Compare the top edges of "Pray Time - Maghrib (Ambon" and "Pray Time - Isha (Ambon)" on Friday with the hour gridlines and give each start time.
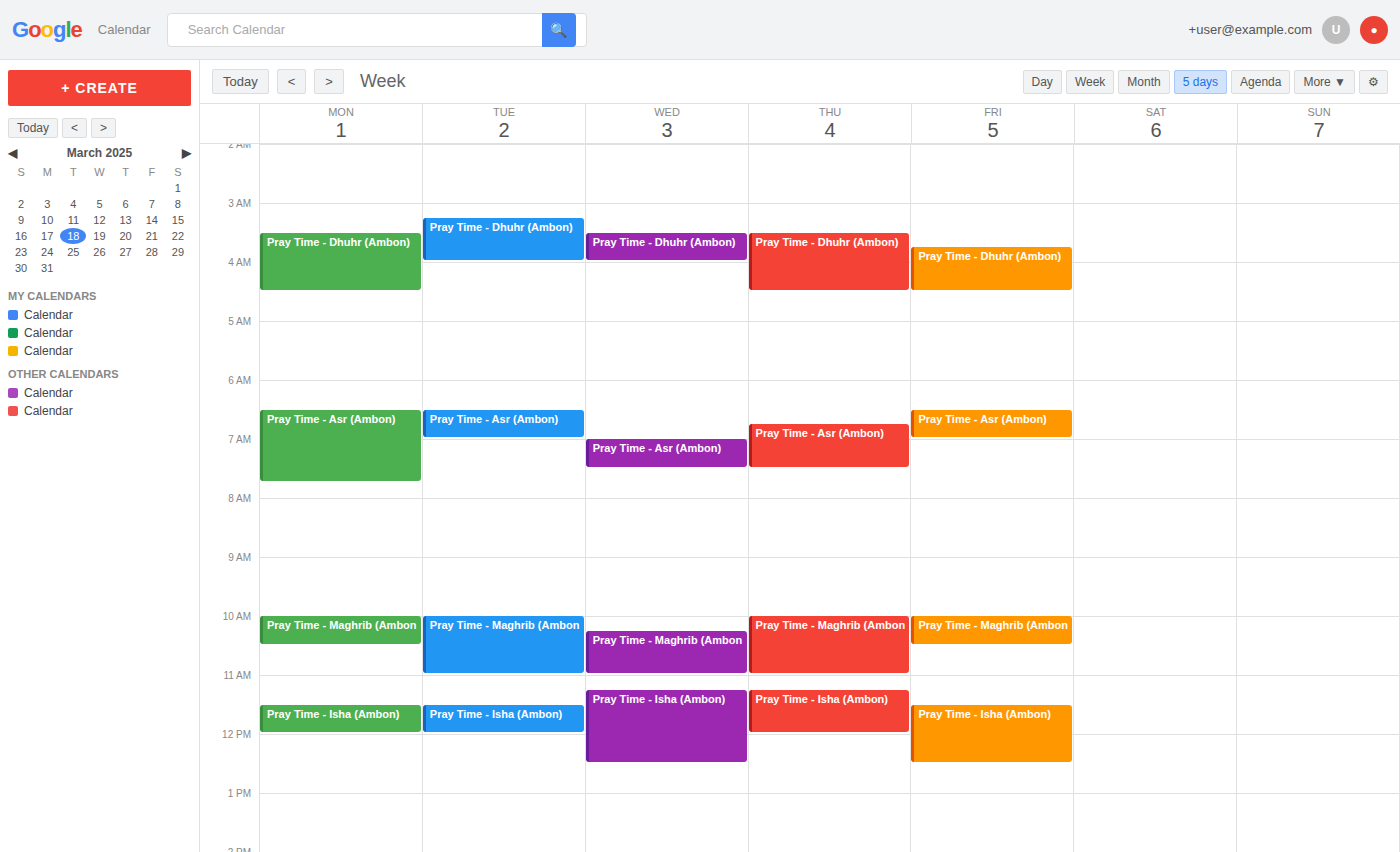
"Pray Time - Maghrib (Ambon": 10:00 AM, exactly on the 10 AM line. "Pray Time - Isha (Ambon)": 11:30 AM, halfway between the 11 AM and 12 PM lines.